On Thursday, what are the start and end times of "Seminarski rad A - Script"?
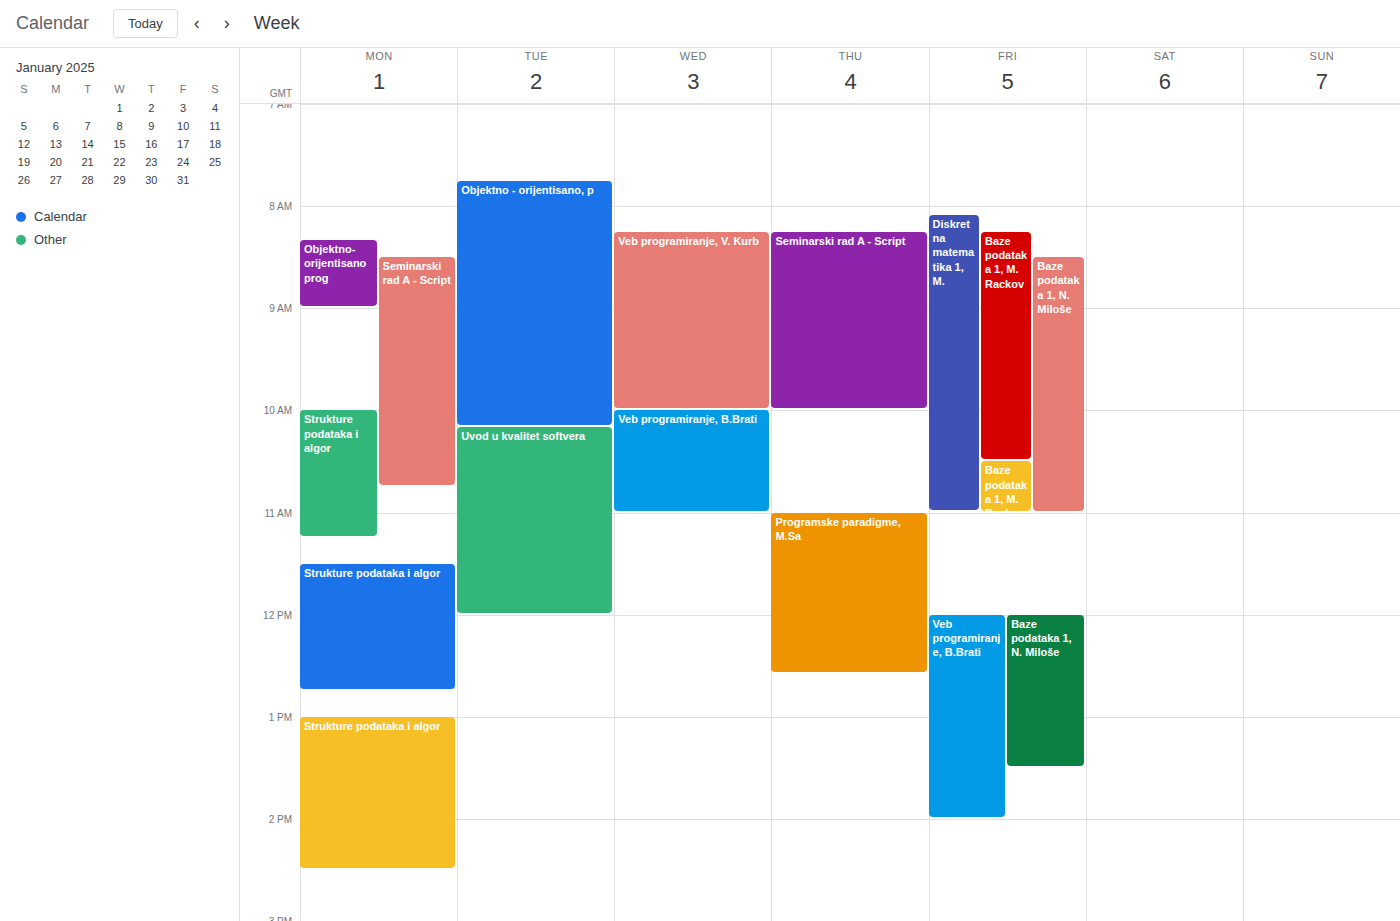
8:15 AM to 10:00 AM